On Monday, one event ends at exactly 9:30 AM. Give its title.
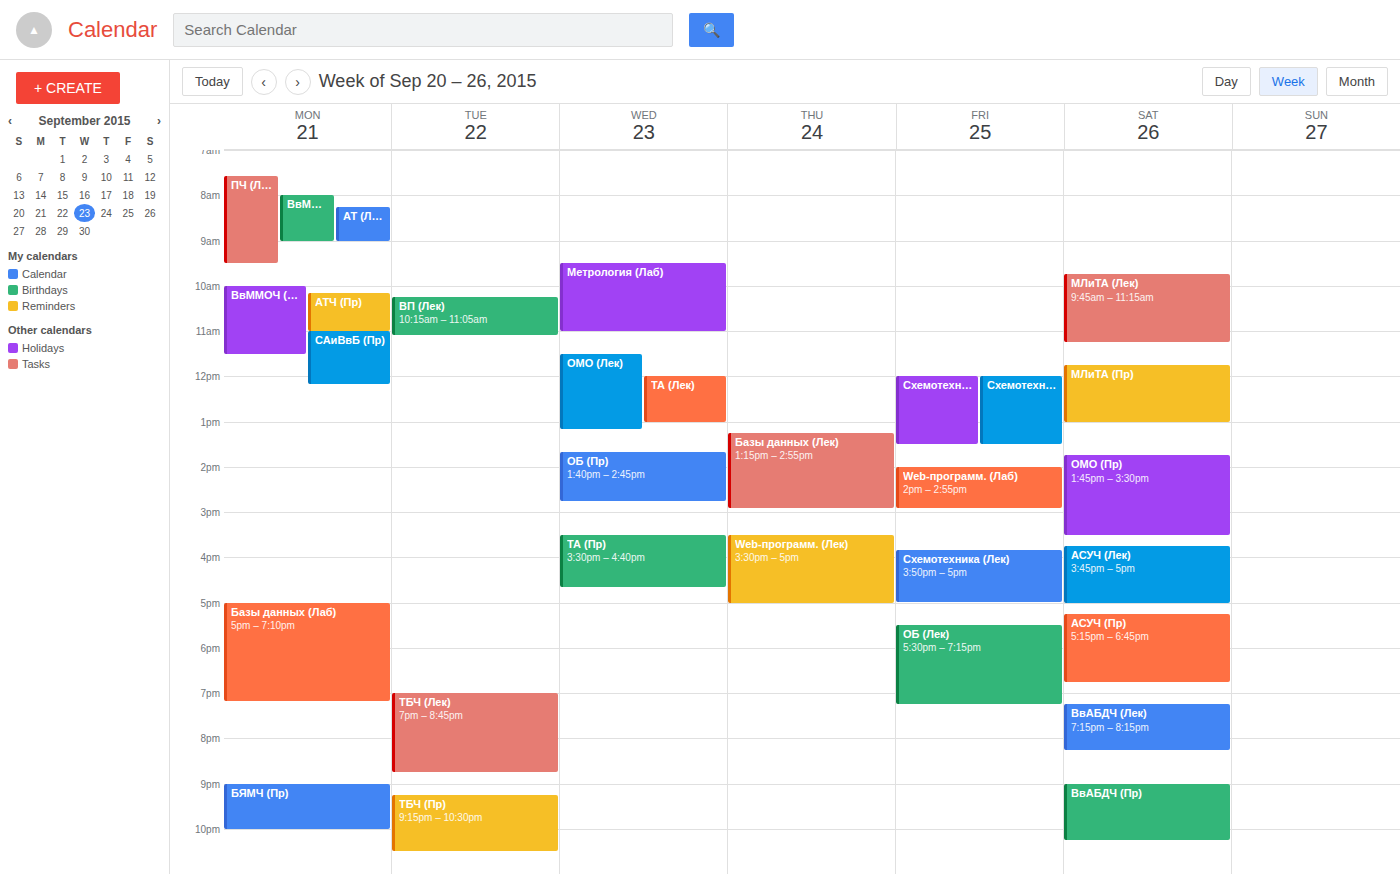
"ПЧ (Лек)"